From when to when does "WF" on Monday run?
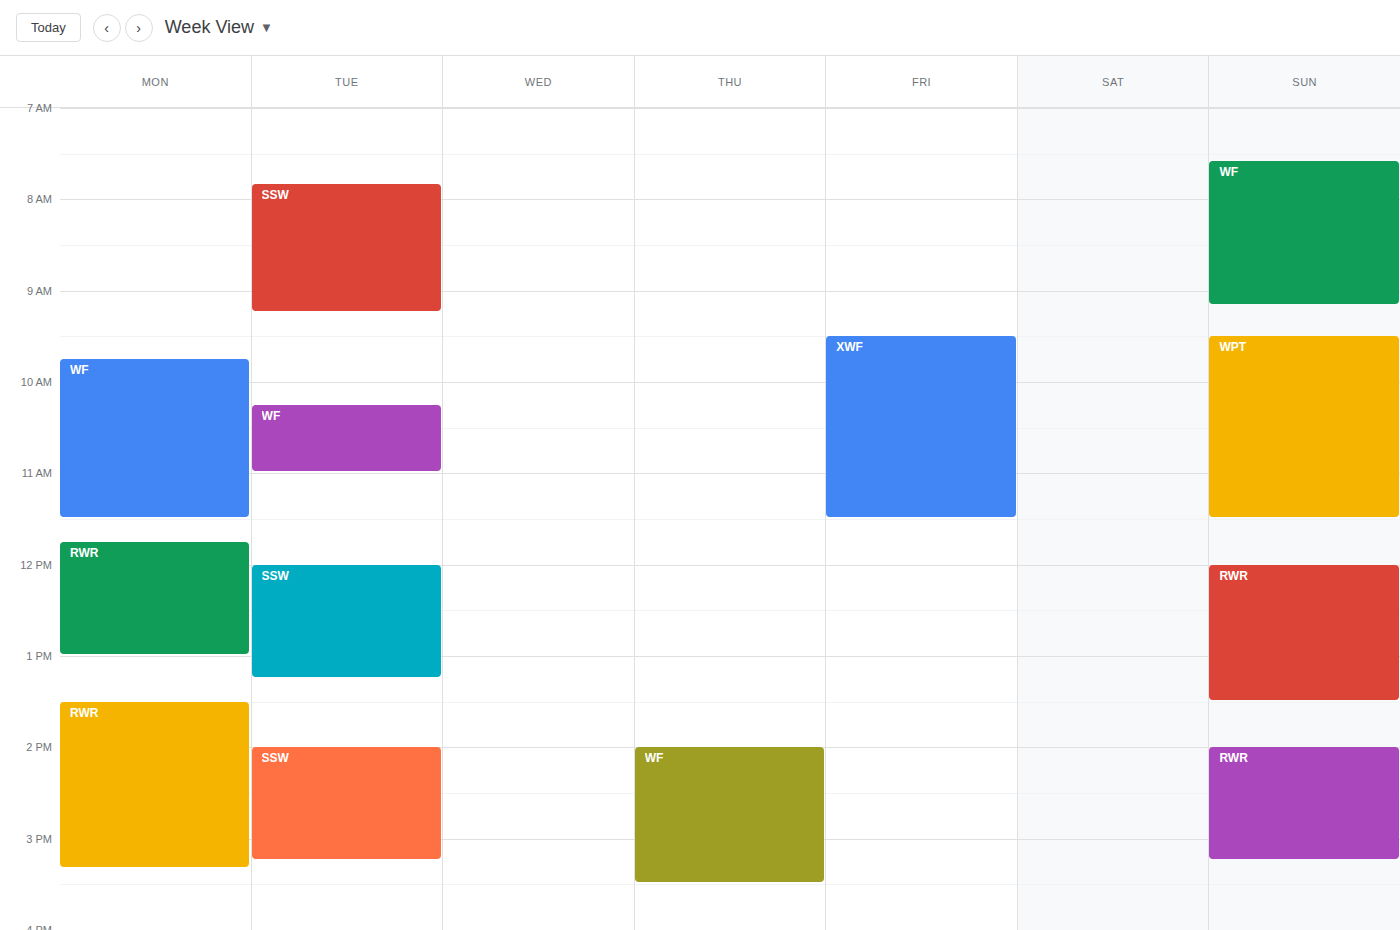
9:45 AM to 11:30 AM